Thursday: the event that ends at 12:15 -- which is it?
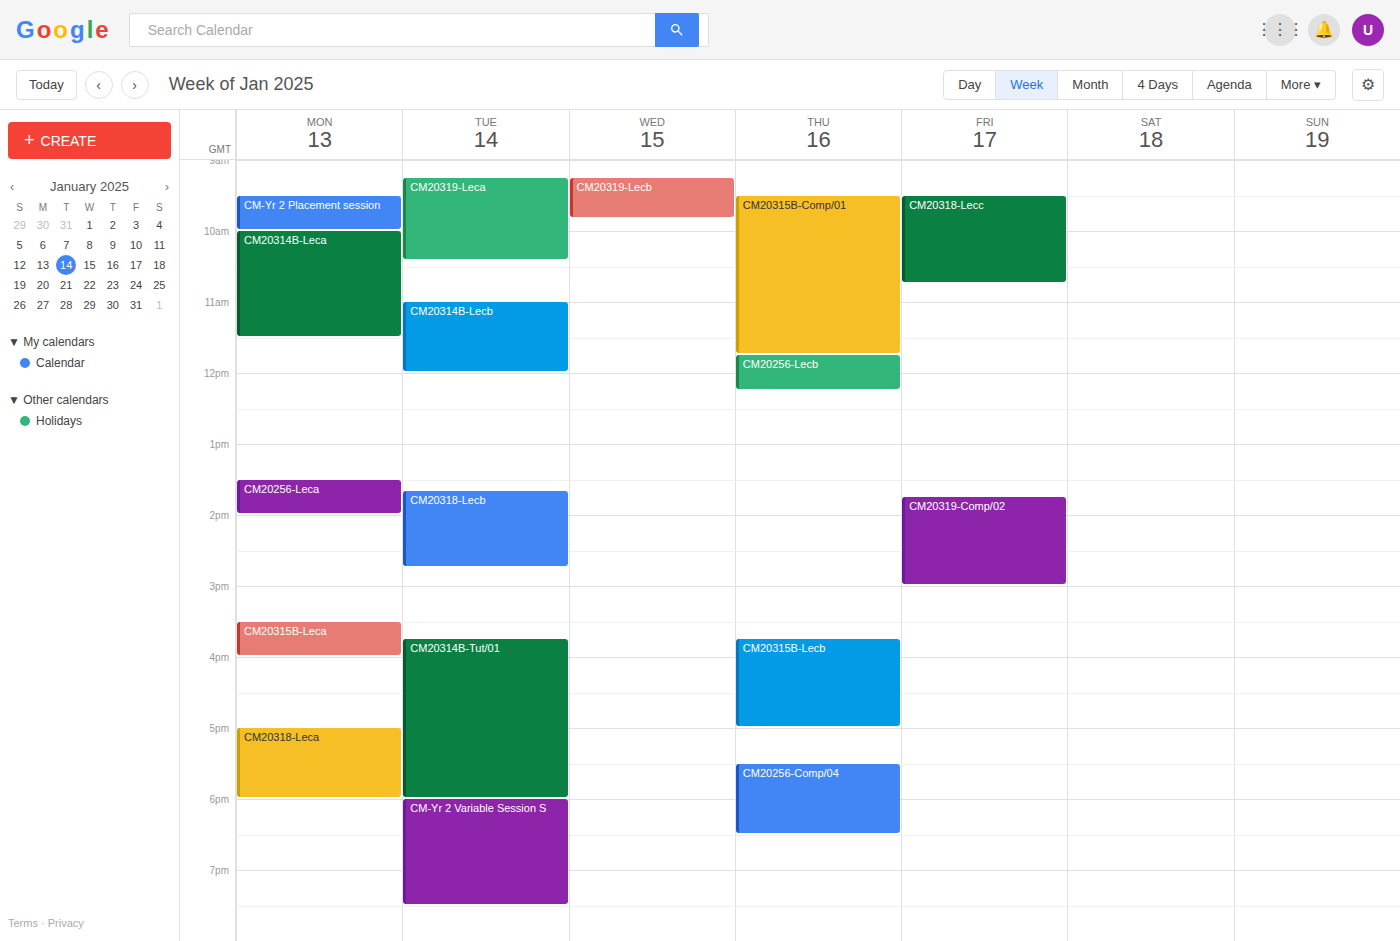
"CM20256-Lecb"